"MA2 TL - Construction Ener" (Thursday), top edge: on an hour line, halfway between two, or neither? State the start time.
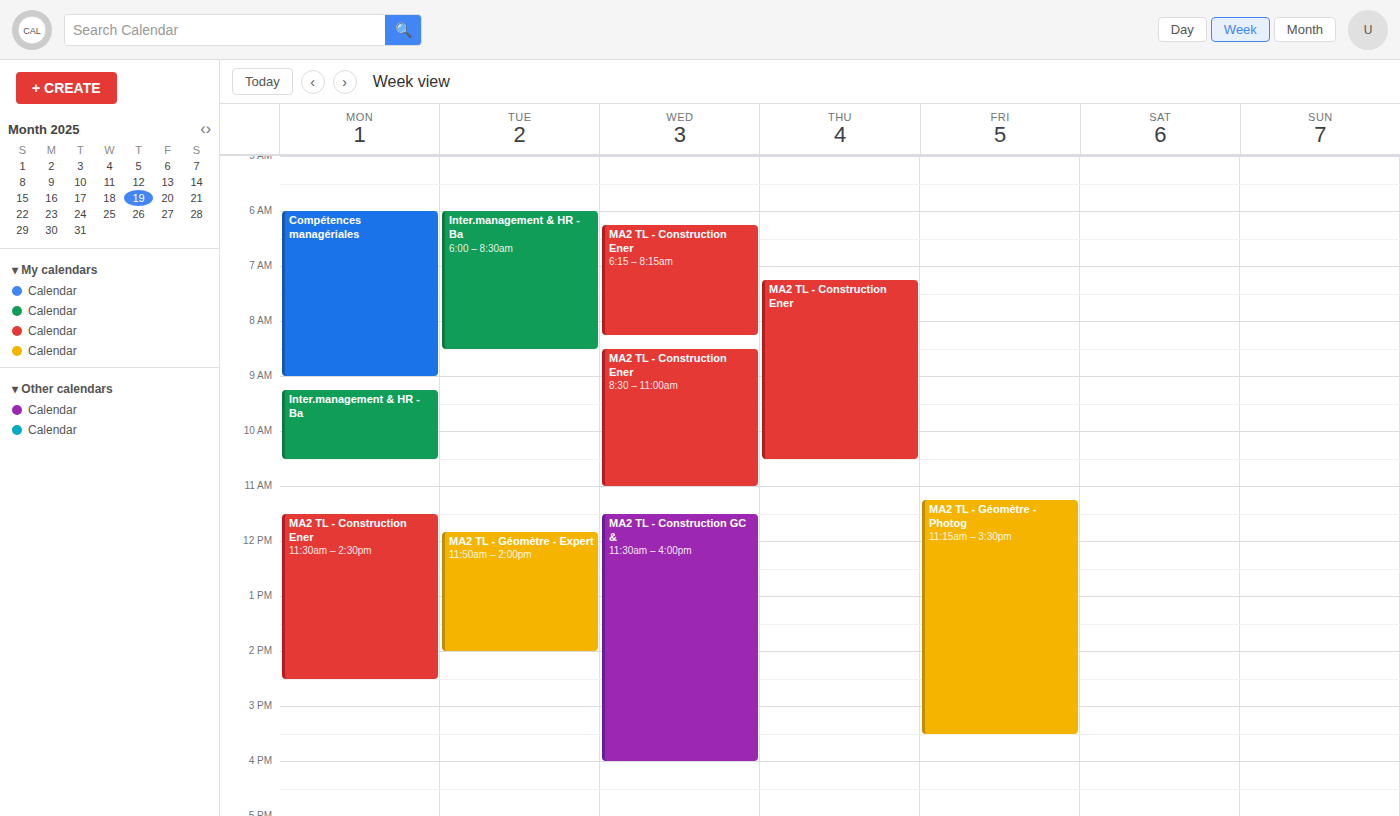
07:15 -- neither: a quarter of the way from the 07:00 line to the 08:00 line.